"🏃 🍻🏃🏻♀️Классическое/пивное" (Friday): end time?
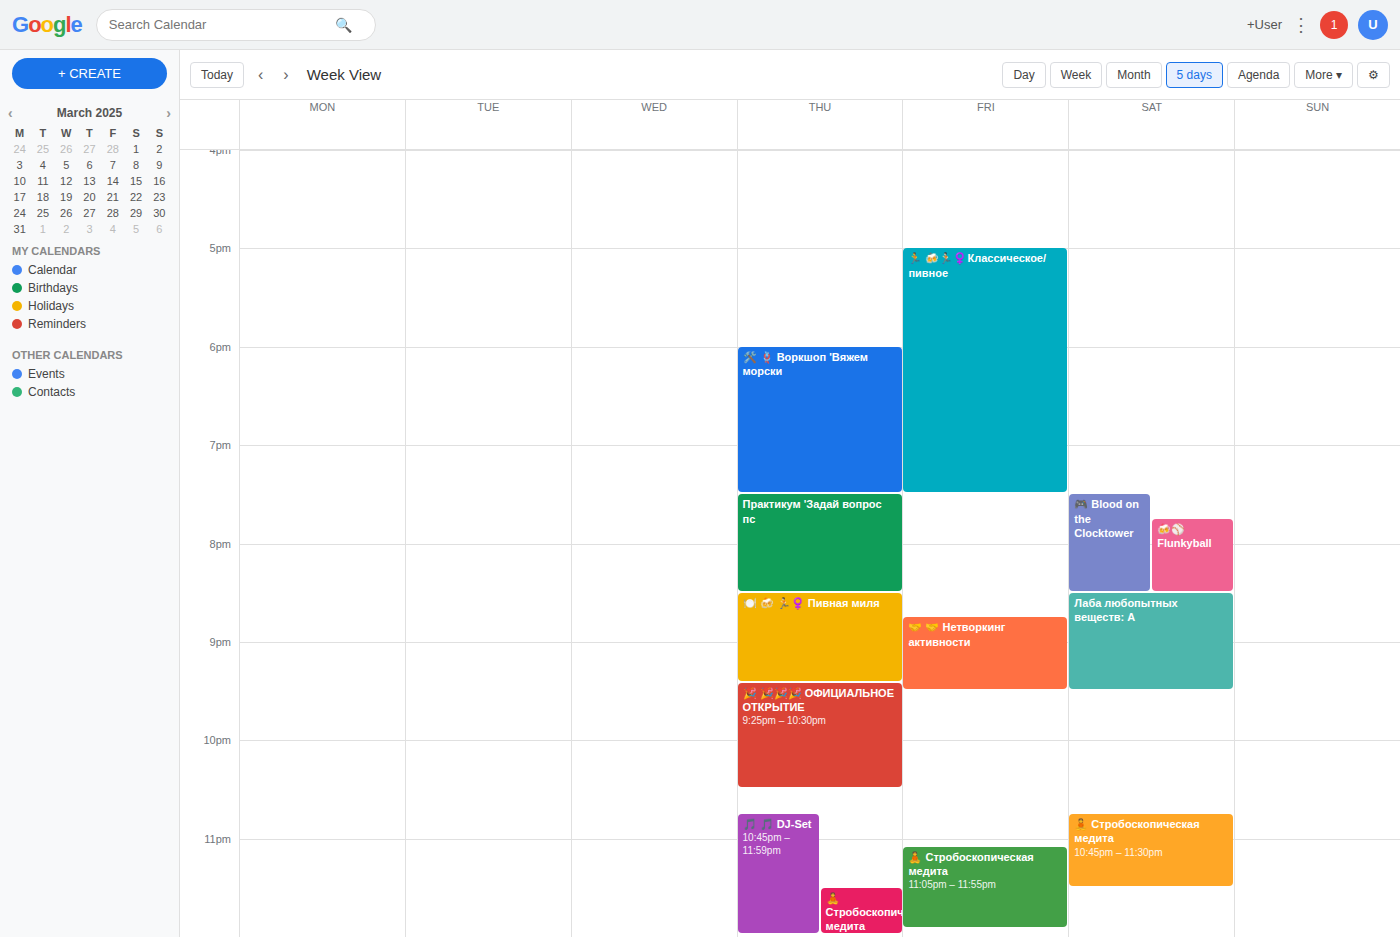
7:30 PM